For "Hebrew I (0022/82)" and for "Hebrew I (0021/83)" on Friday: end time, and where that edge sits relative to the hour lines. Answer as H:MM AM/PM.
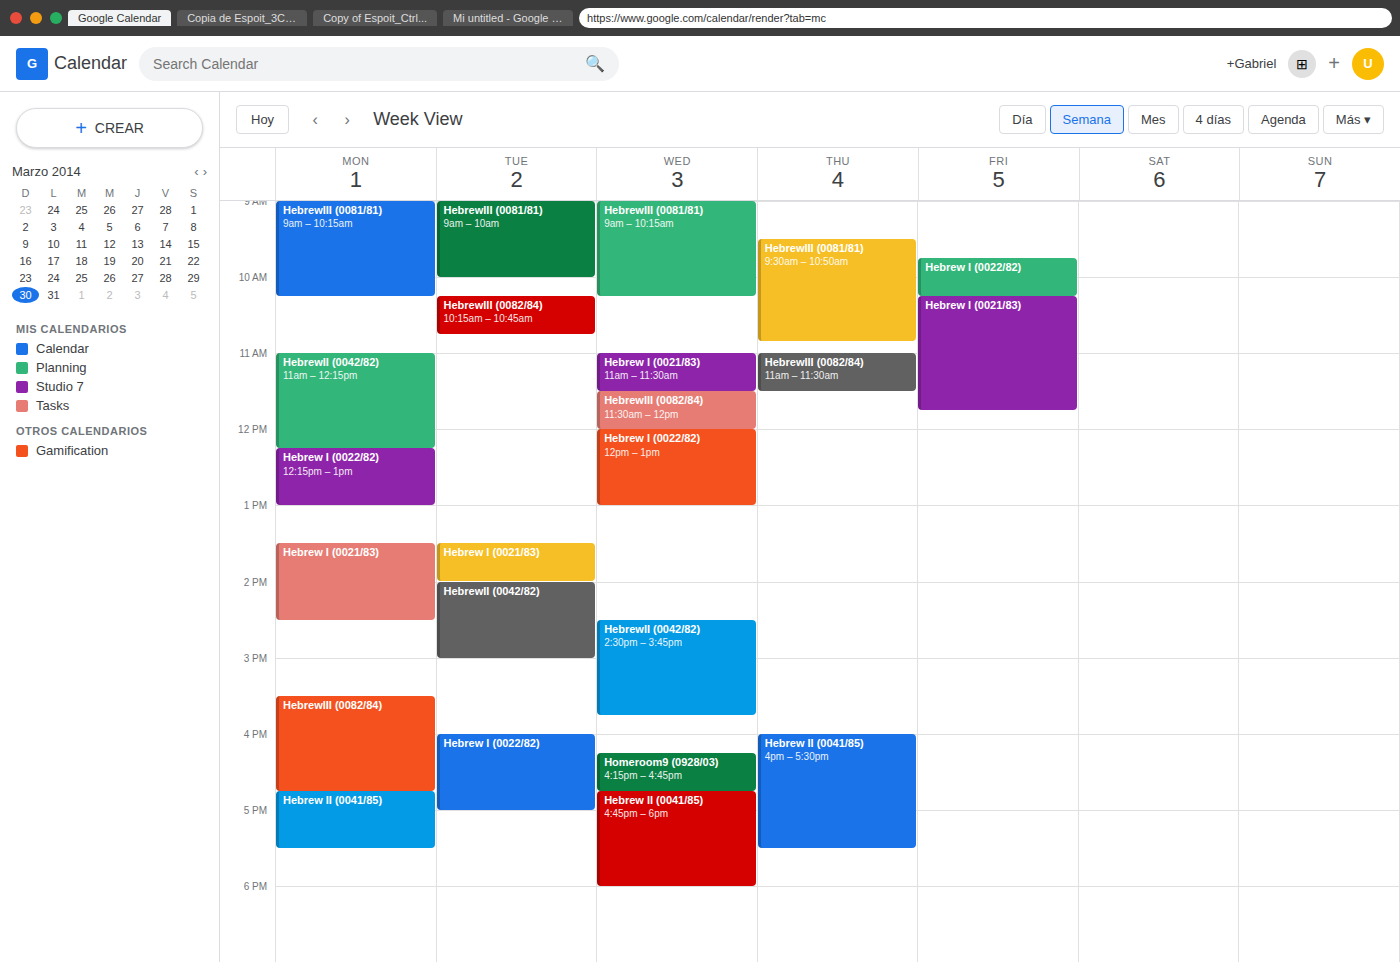
"Hebrew I (0022/82)": 10:15 AM, neither: a quarter of the way from the 10 AM line to the 11 AM line. "Hebrew I (0021/83)": 11:45 AM, neither: three quarters of the way from the 11 AM line to the 12 PM line.